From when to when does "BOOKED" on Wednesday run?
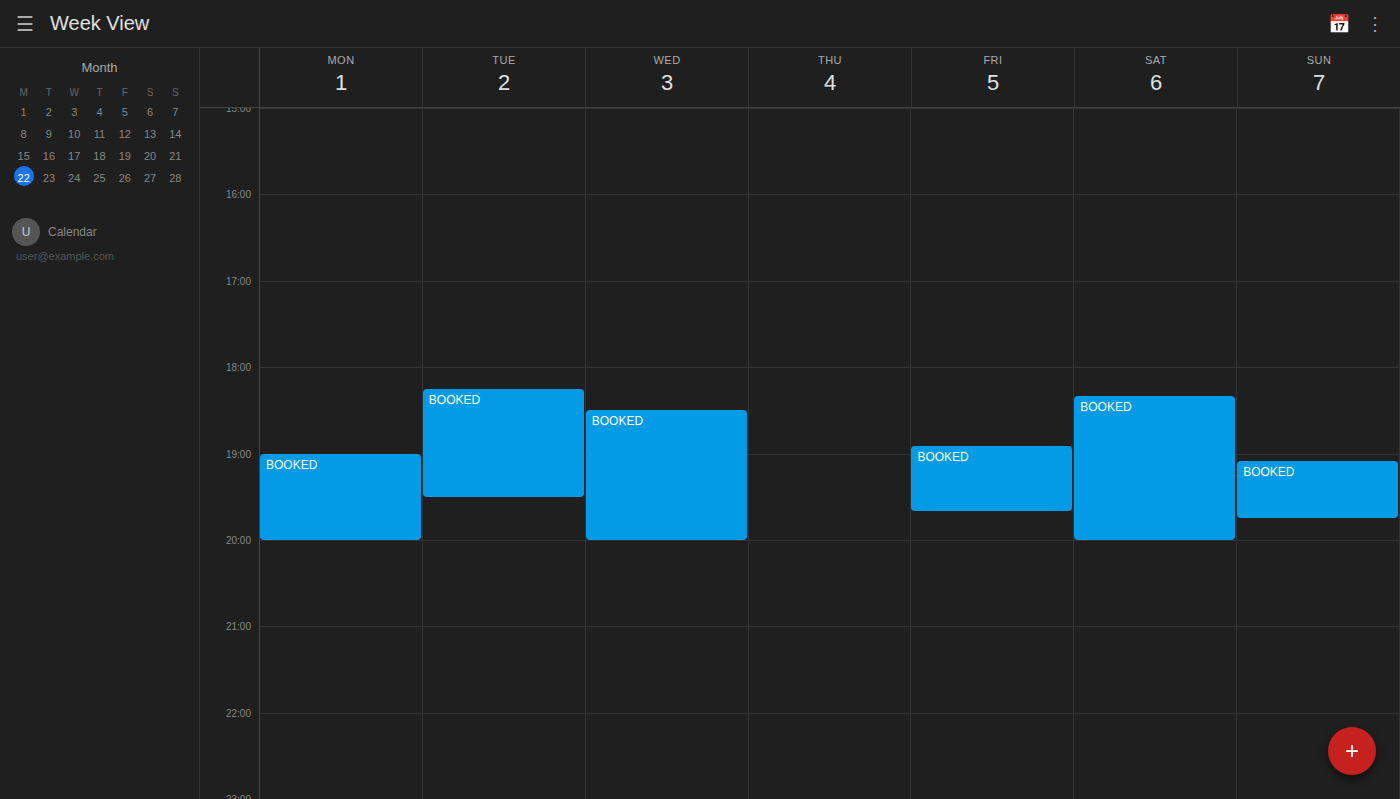
6:30 PM to 8:00 PM